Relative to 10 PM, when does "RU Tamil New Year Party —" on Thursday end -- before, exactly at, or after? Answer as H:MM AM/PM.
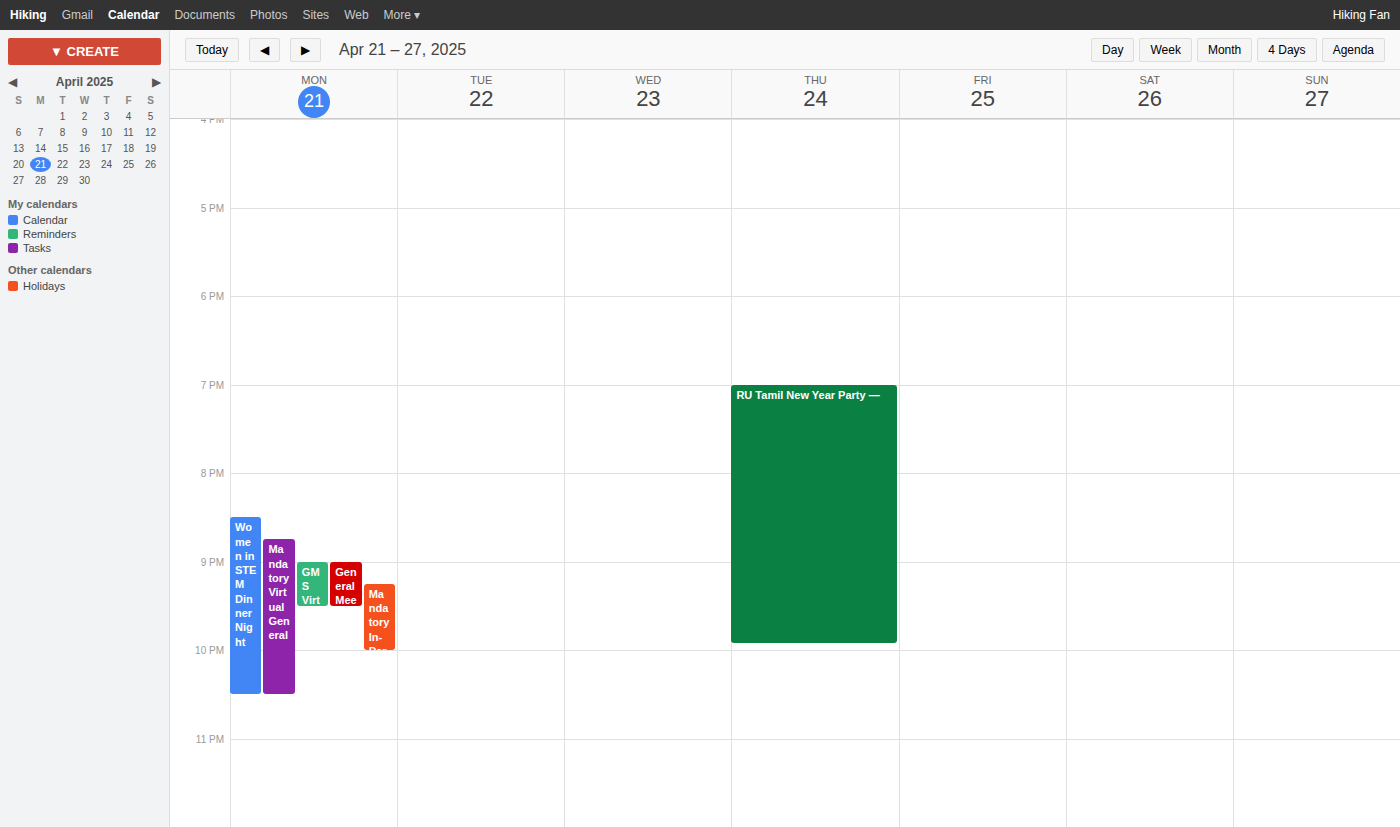
9:55 PM -- before 10 PM, 5 minutes above the 10 PM line.